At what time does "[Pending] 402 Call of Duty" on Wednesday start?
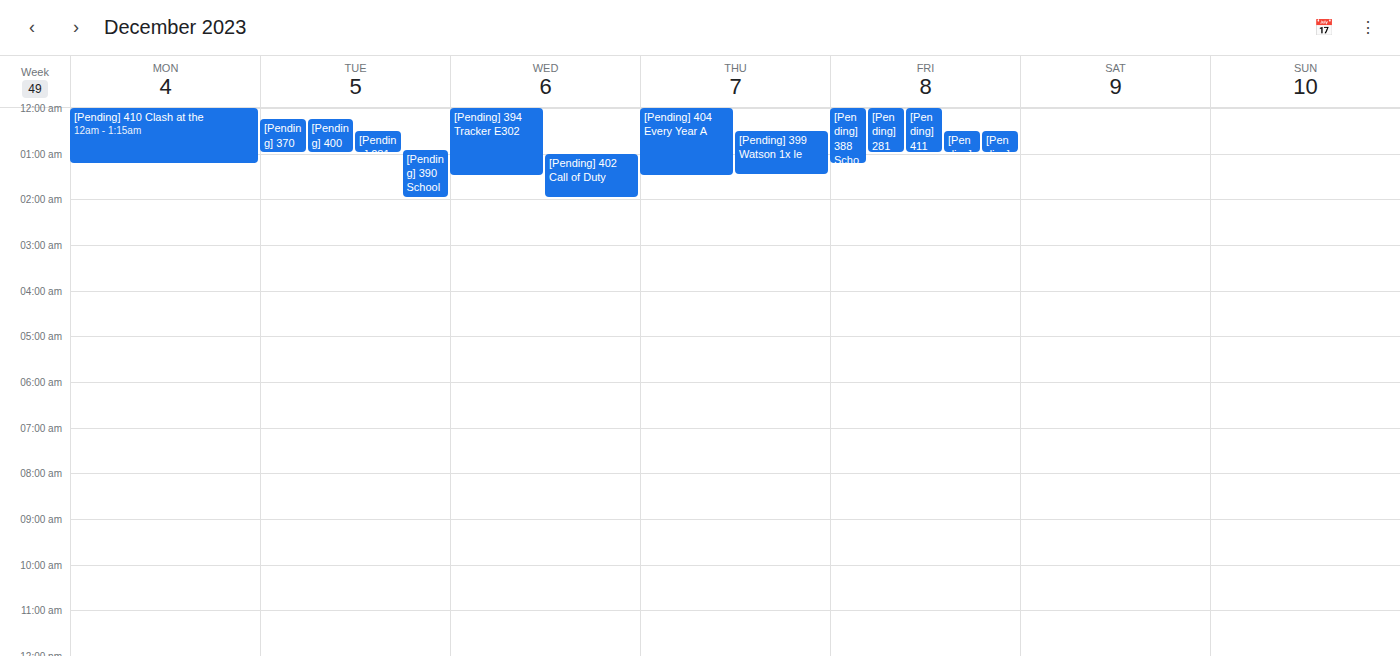
1:00 AM